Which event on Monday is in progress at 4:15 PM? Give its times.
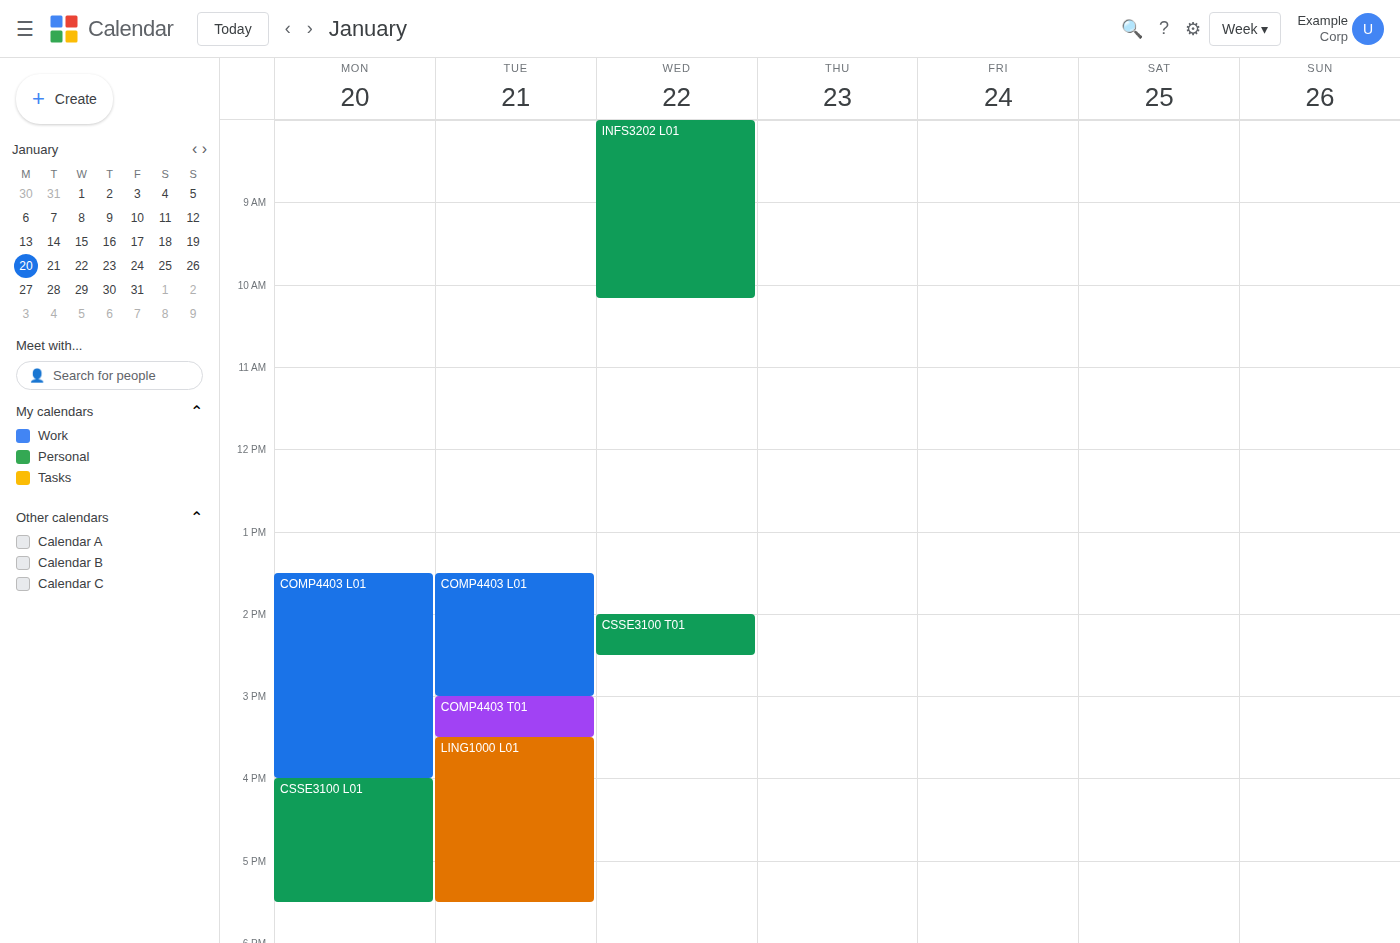
"CSSE3100 L01", 4:00 PM to 5:30 PM